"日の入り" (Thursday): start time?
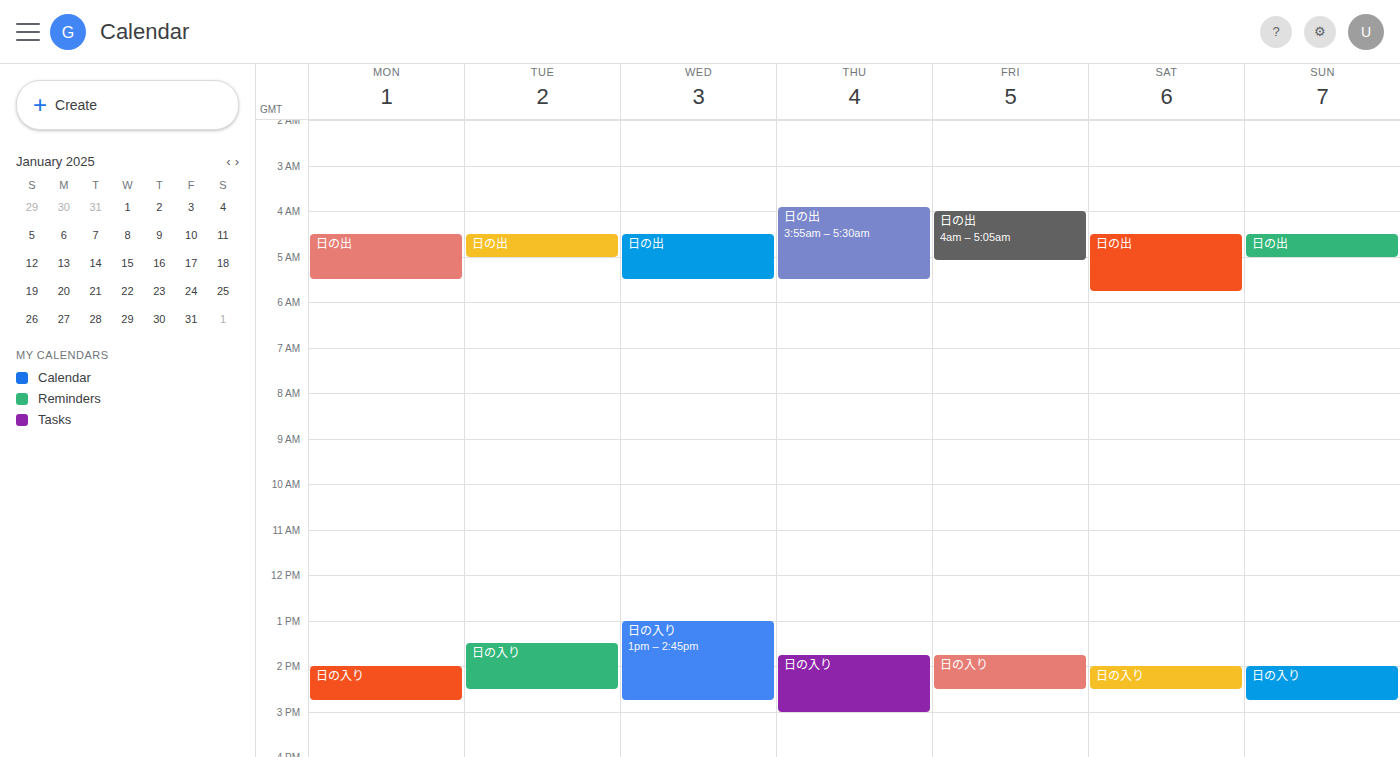
1:45 PM